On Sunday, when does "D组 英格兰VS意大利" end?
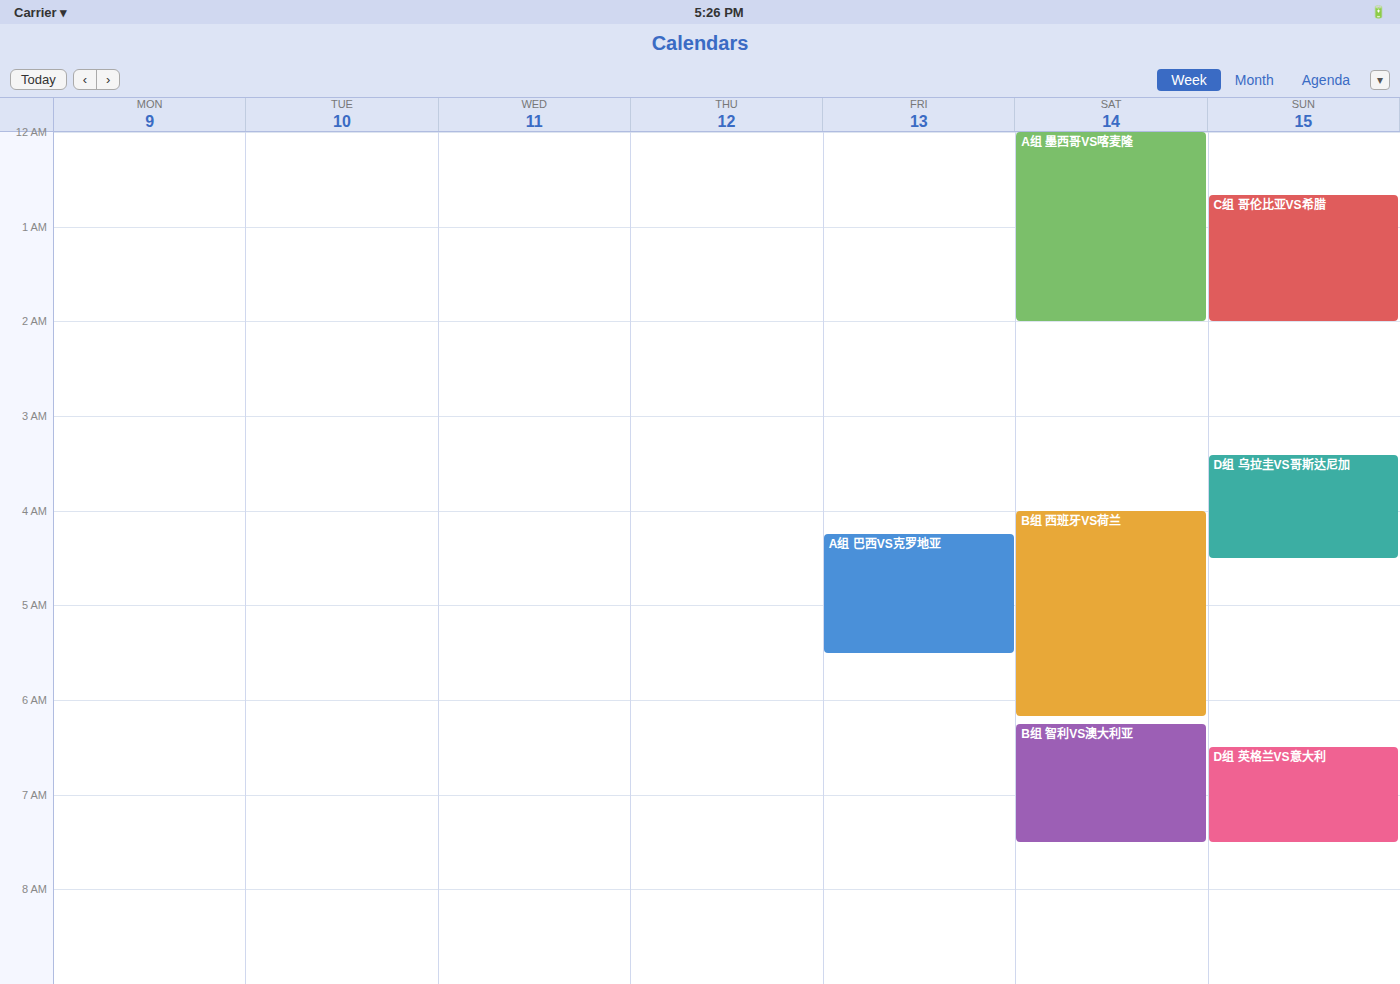
7:30 AM